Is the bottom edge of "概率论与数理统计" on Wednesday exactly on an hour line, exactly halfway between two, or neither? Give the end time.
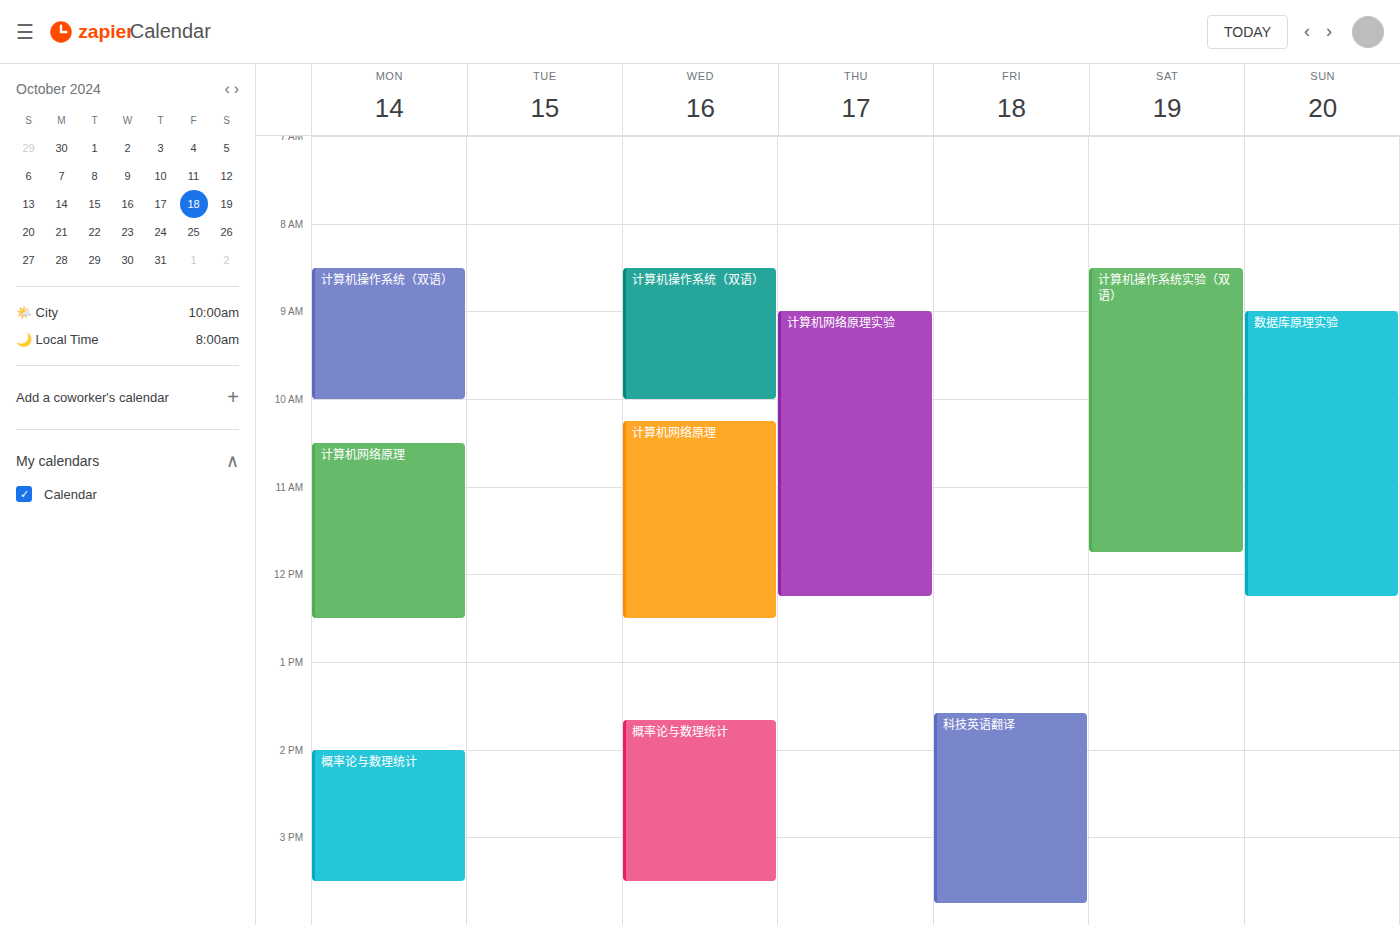
3:30 PM -- halfway between the 3 PM and 4 PM lines.